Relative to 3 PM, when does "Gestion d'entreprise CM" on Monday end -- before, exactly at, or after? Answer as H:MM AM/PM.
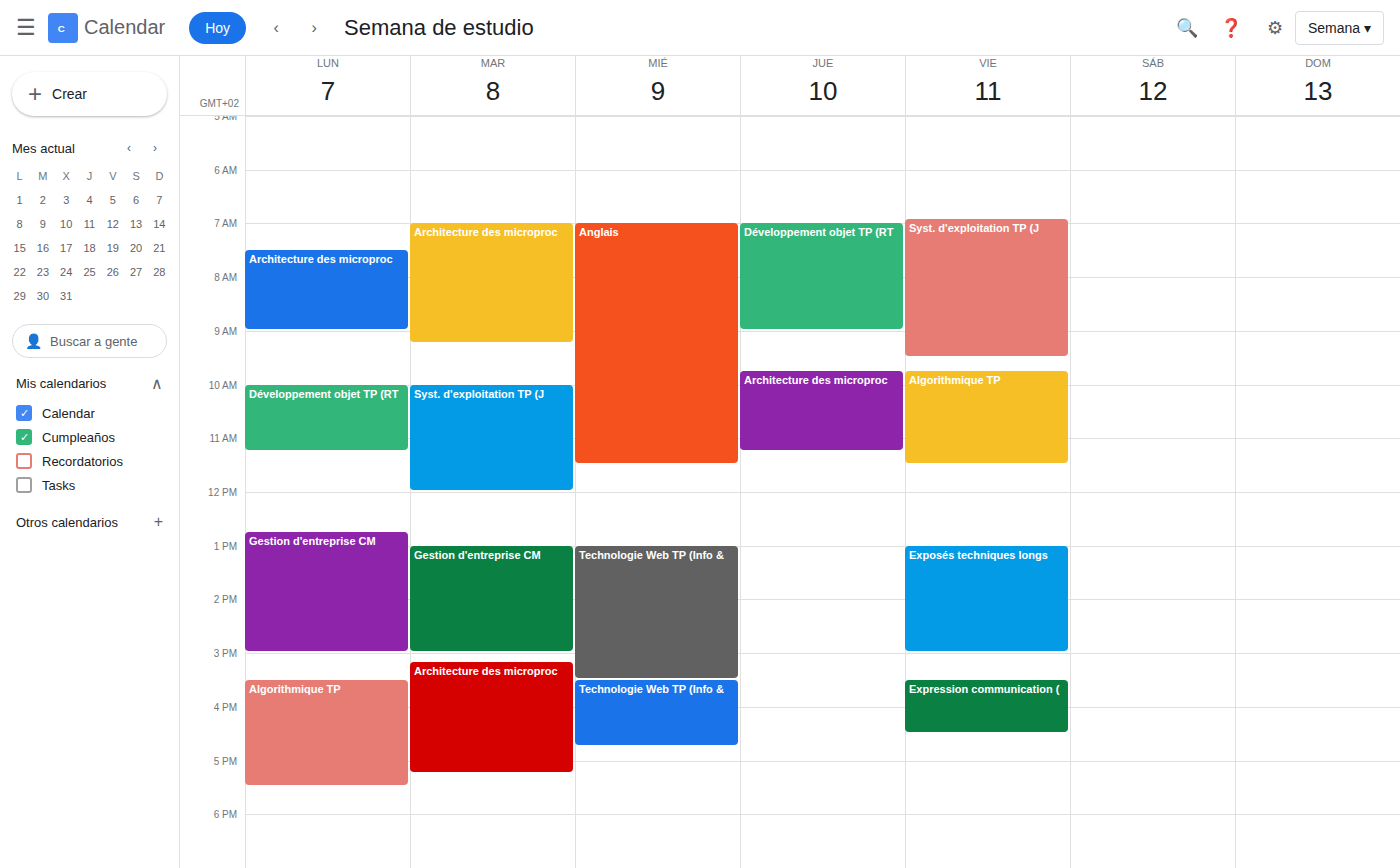
3:00 PM -- exactly at 3 PM, on the 3 PM line.